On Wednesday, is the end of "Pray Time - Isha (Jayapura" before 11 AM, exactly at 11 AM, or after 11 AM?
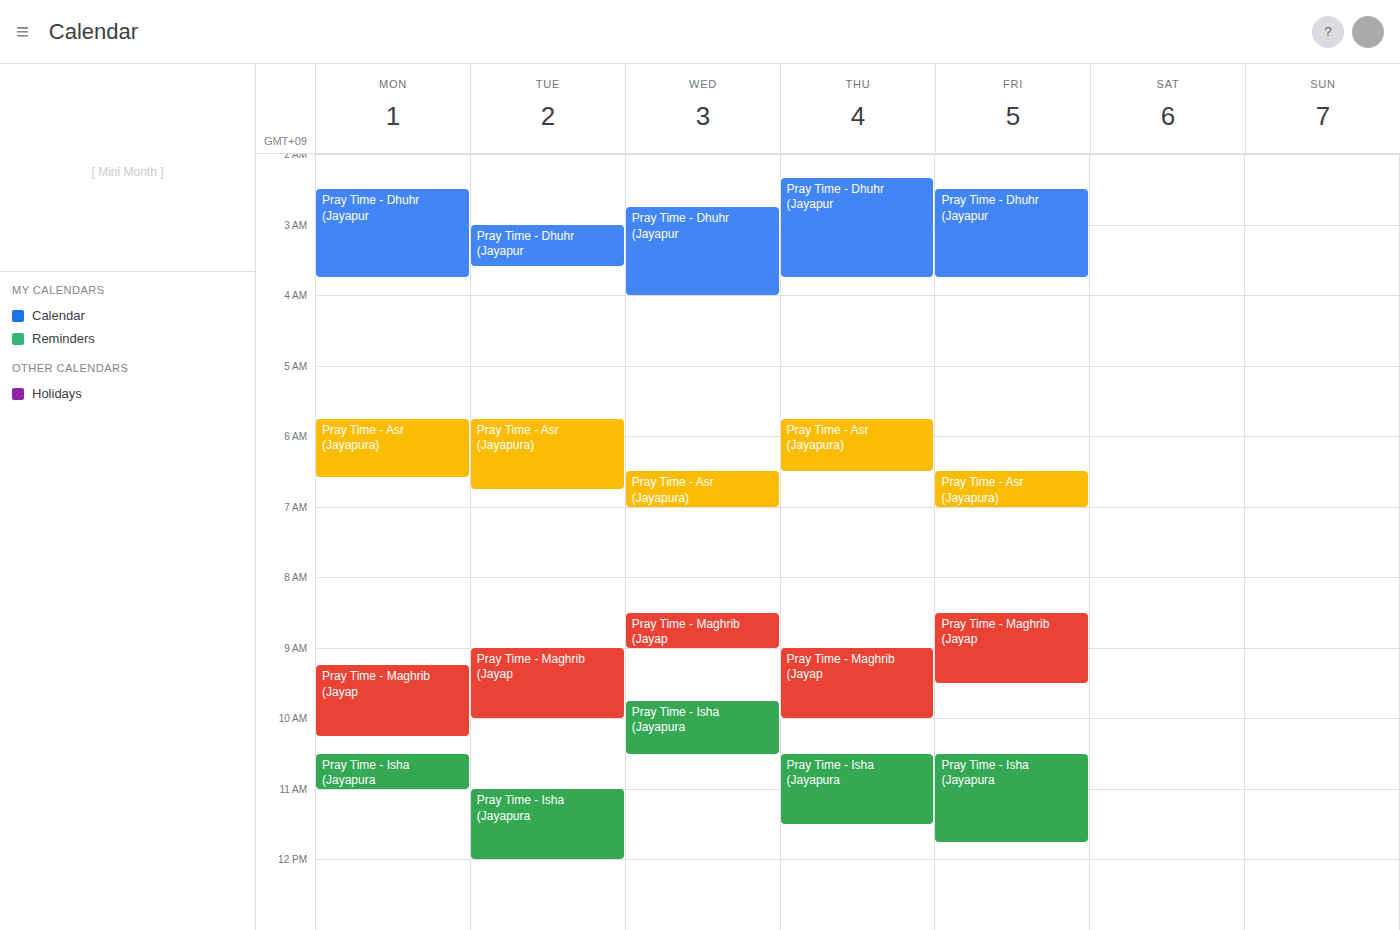
10:30 AM -- before 11 AM, 30 minutes above the 11 AM line.